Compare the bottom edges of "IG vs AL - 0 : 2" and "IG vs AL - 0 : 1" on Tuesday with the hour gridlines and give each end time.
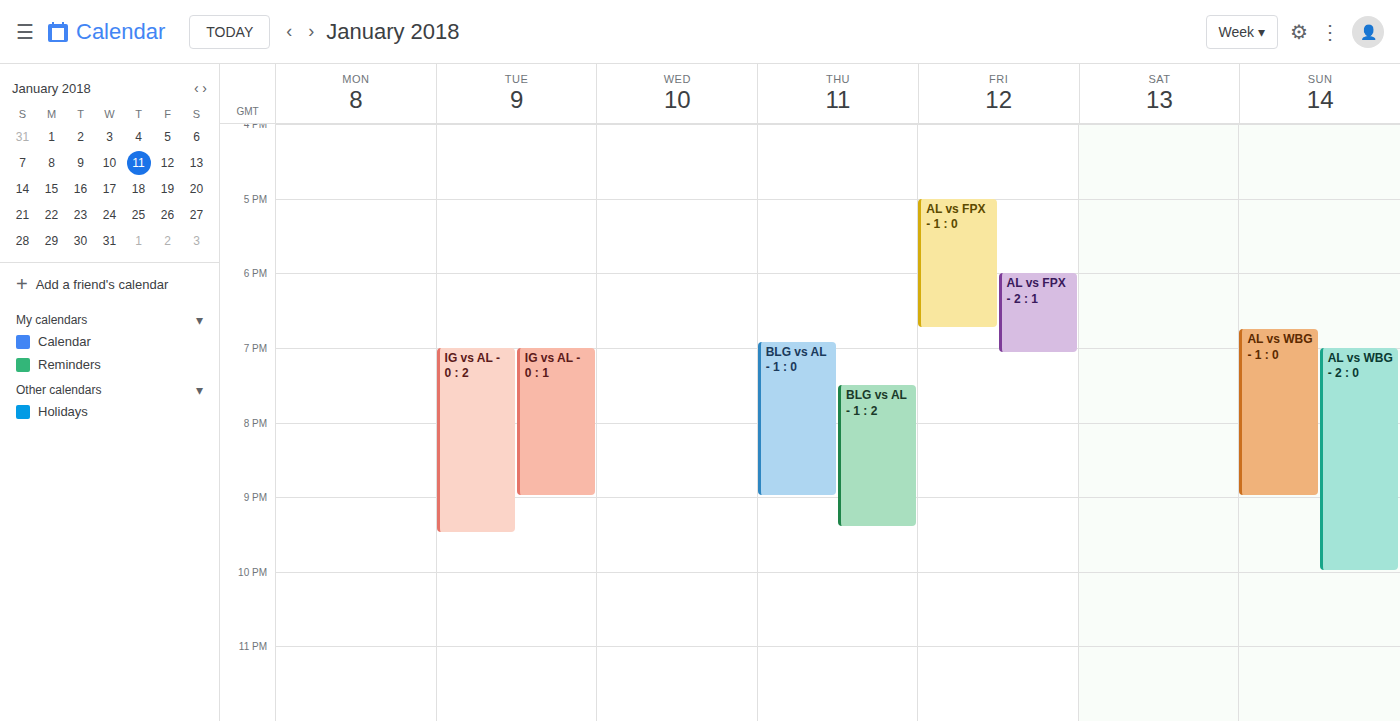
"IG vs AL - 0 : 2": 9:30 PM, halfway between the 9 PM and 10 PM lines. "IG vs AL - 0 : 1": 9:00 PM, exactly on the 9 PM line.